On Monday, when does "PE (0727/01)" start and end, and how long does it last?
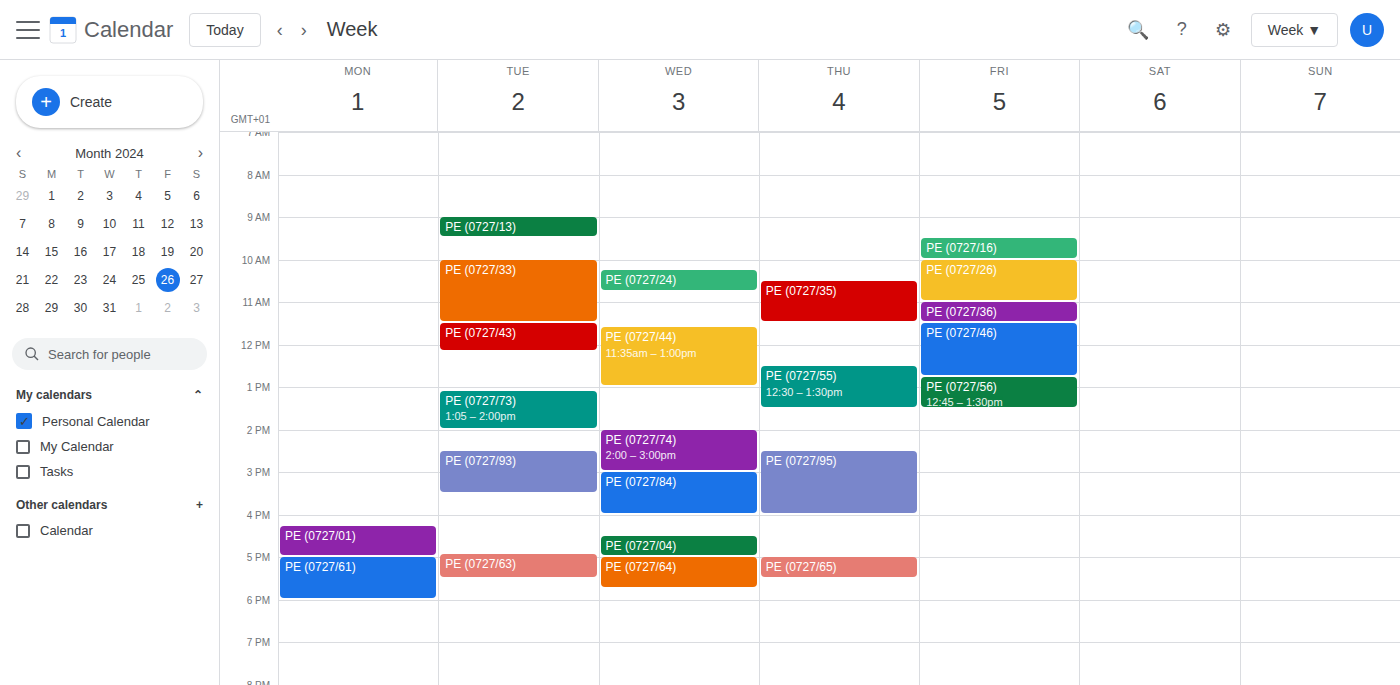
4:15 PM to 5:00 PM, 45 minutes